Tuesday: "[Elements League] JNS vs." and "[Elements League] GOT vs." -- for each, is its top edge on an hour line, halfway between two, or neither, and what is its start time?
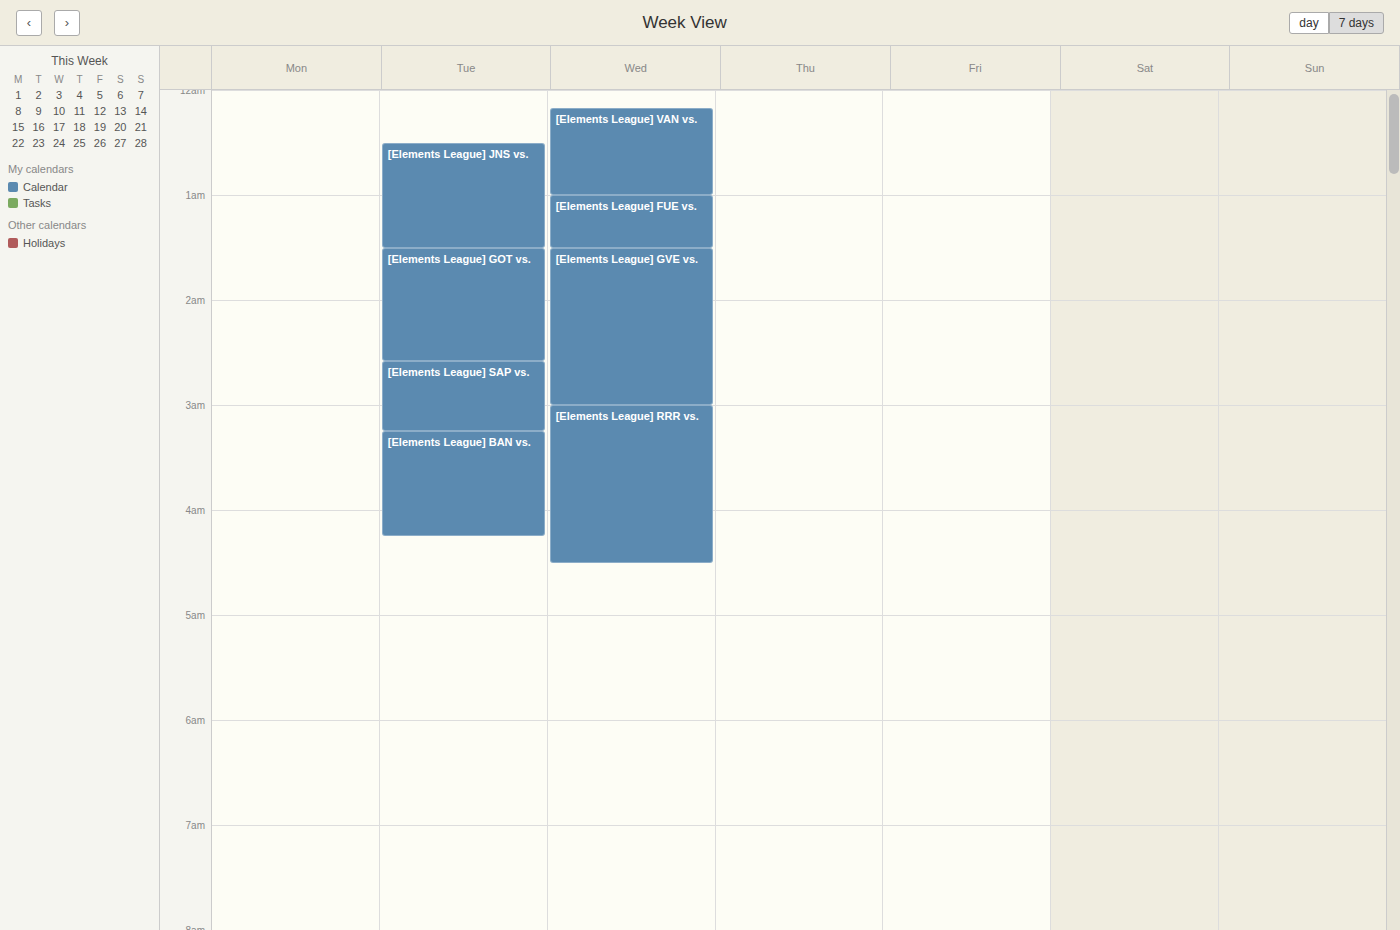
"[Elements League] JNS vs.": 12:30 AM, halfway between the 12 AM and 1 AM lines. "[Elements League] GOT vs.": 1:30 AM, halfway between the 1 AM and 2 AM lines.